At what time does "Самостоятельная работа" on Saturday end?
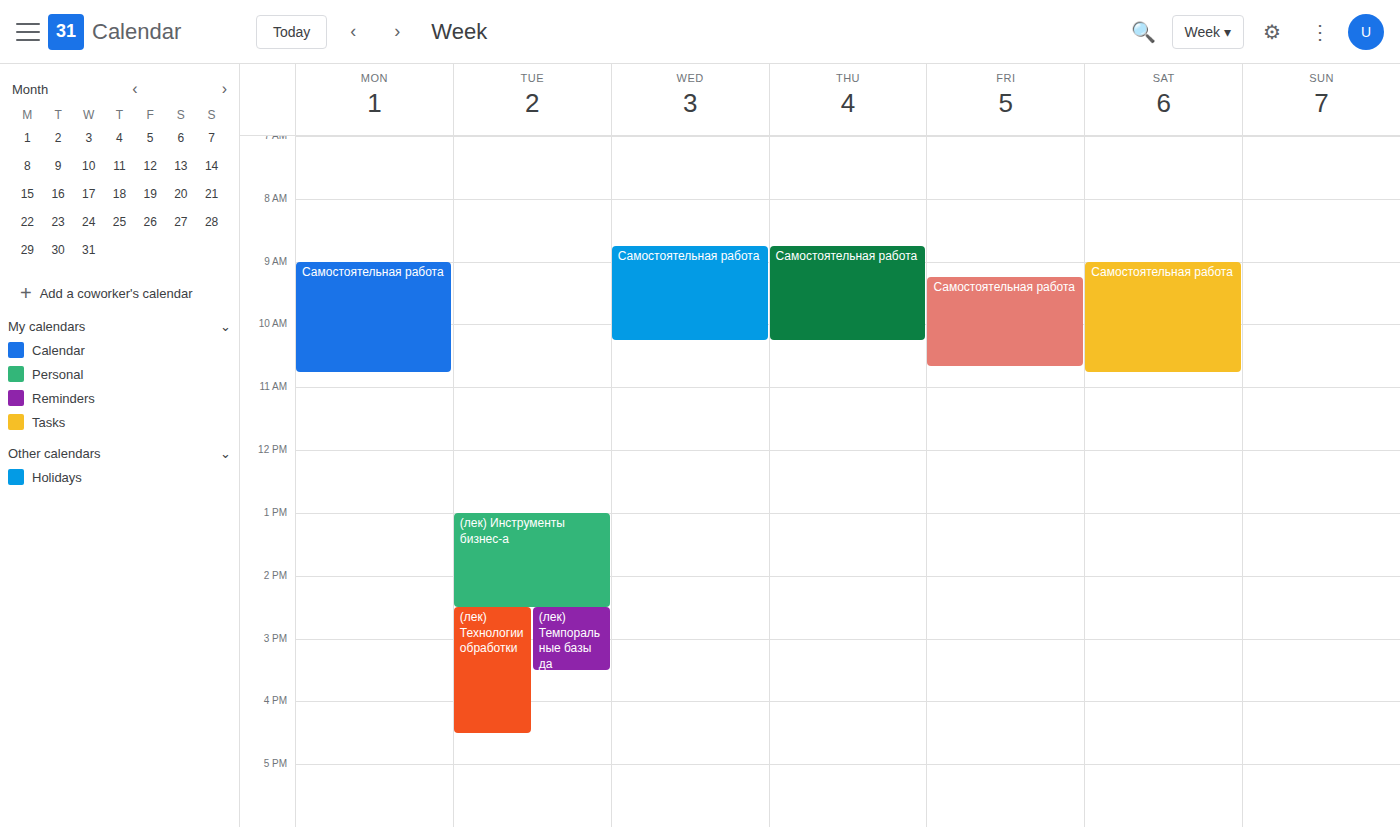
10:45 AM